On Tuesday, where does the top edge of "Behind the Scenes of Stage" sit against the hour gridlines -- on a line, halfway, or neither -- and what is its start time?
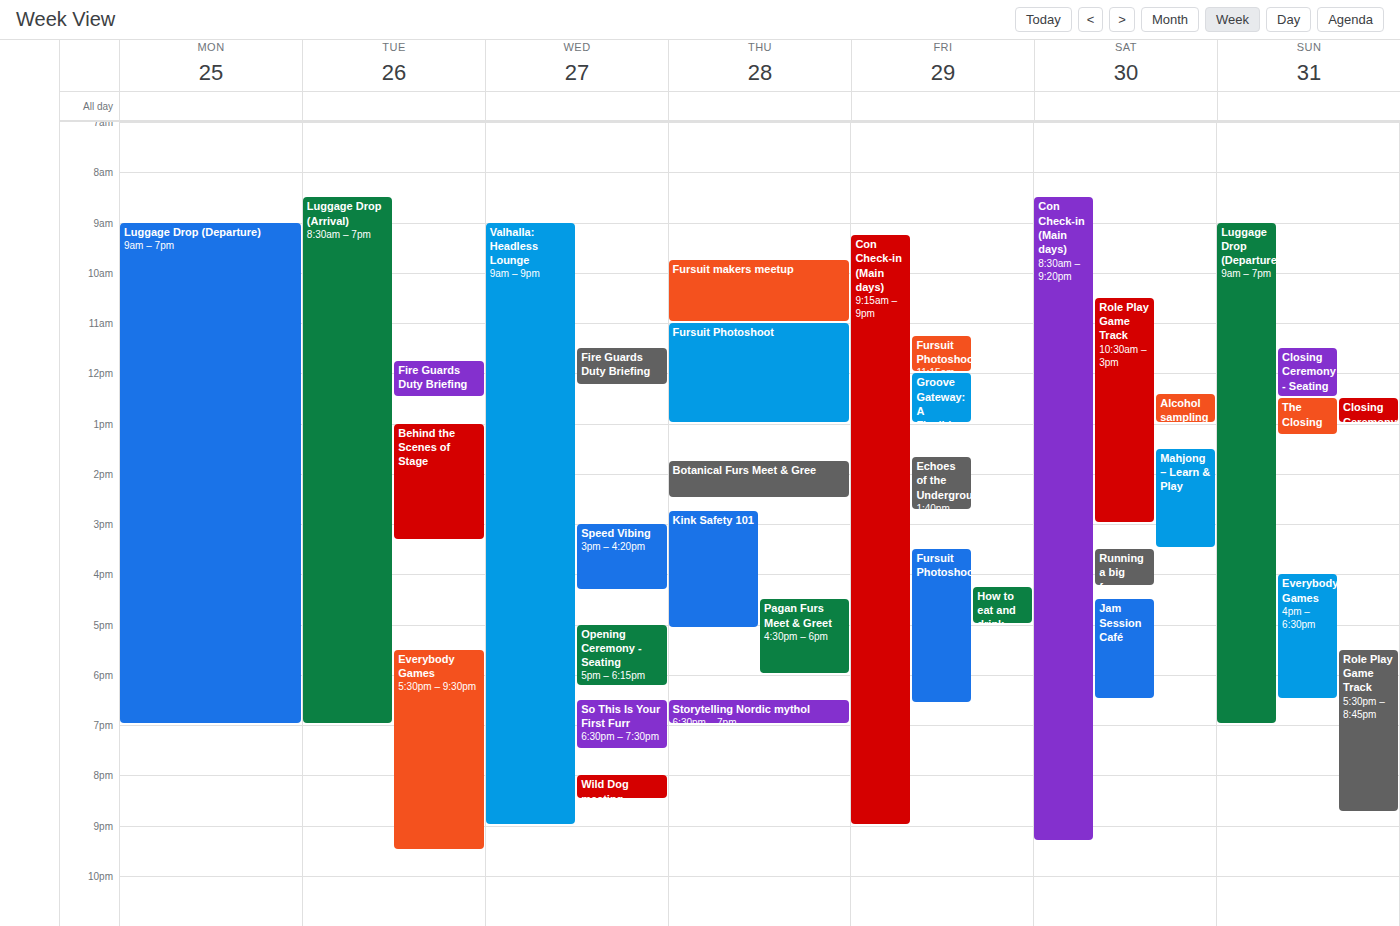
1:00 PM -- exactly on the 1 PM line.